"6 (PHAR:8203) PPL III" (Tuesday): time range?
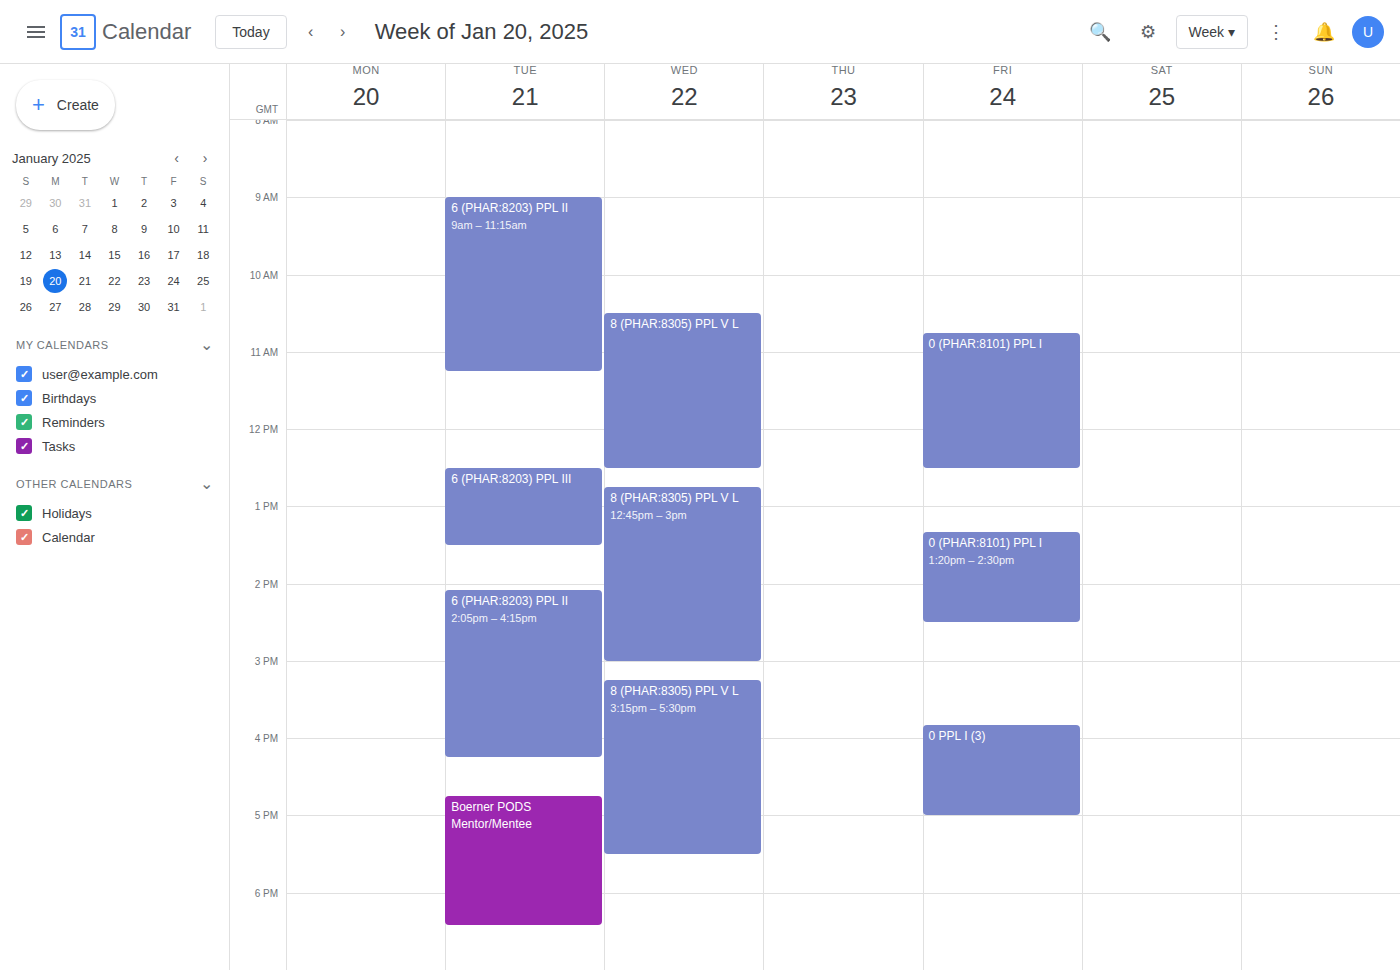
12:30 to 13:30